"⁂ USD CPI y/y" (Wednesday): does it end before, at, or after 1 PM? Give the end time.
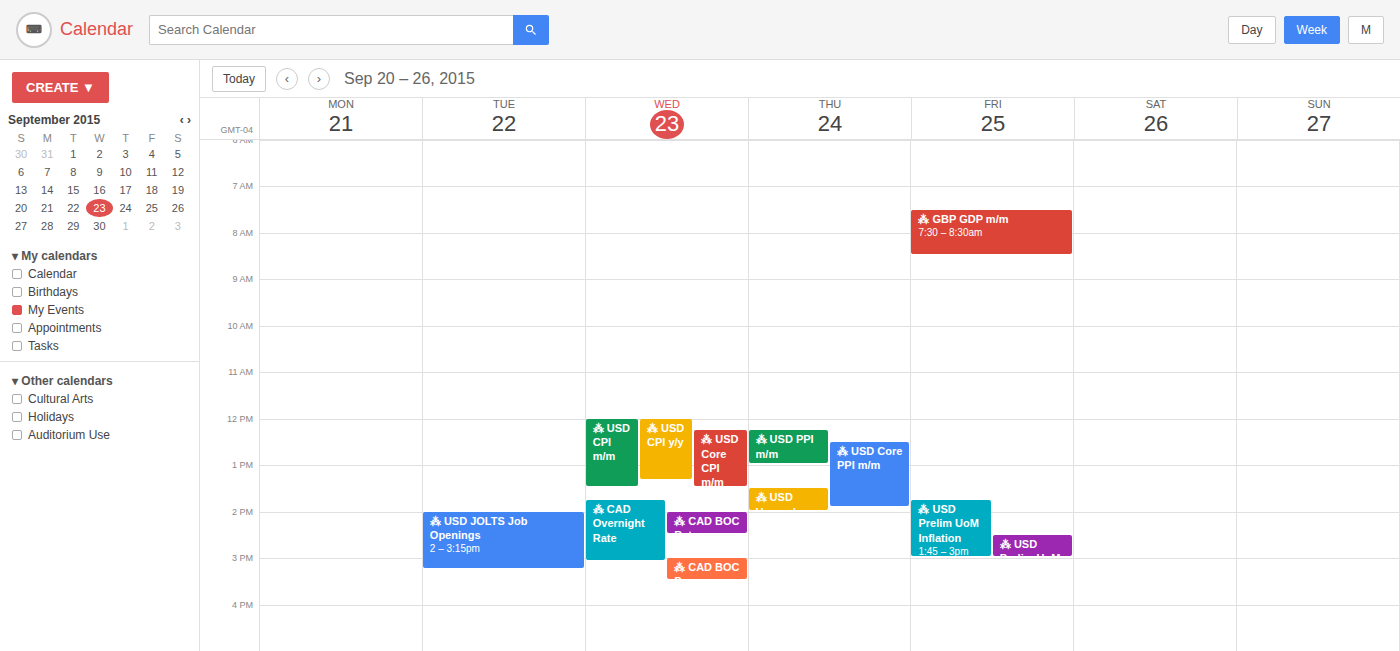
1:20 PM -- after 1 PM, 20 minutes below the 1 PM line.